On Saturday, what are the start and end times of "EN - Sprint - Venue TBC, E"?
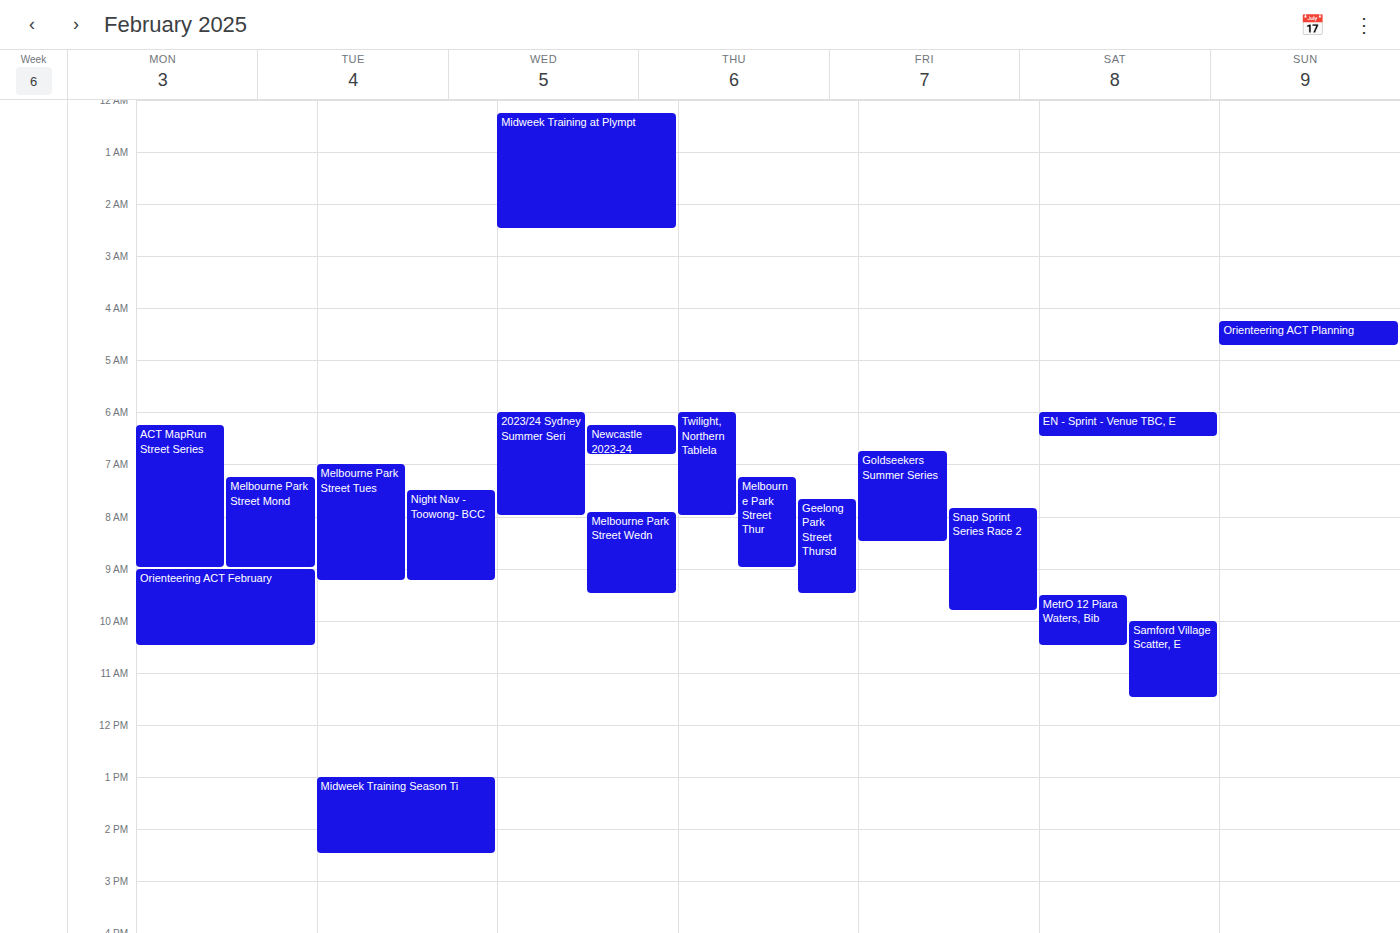
6:00 AM to 6:30 AM